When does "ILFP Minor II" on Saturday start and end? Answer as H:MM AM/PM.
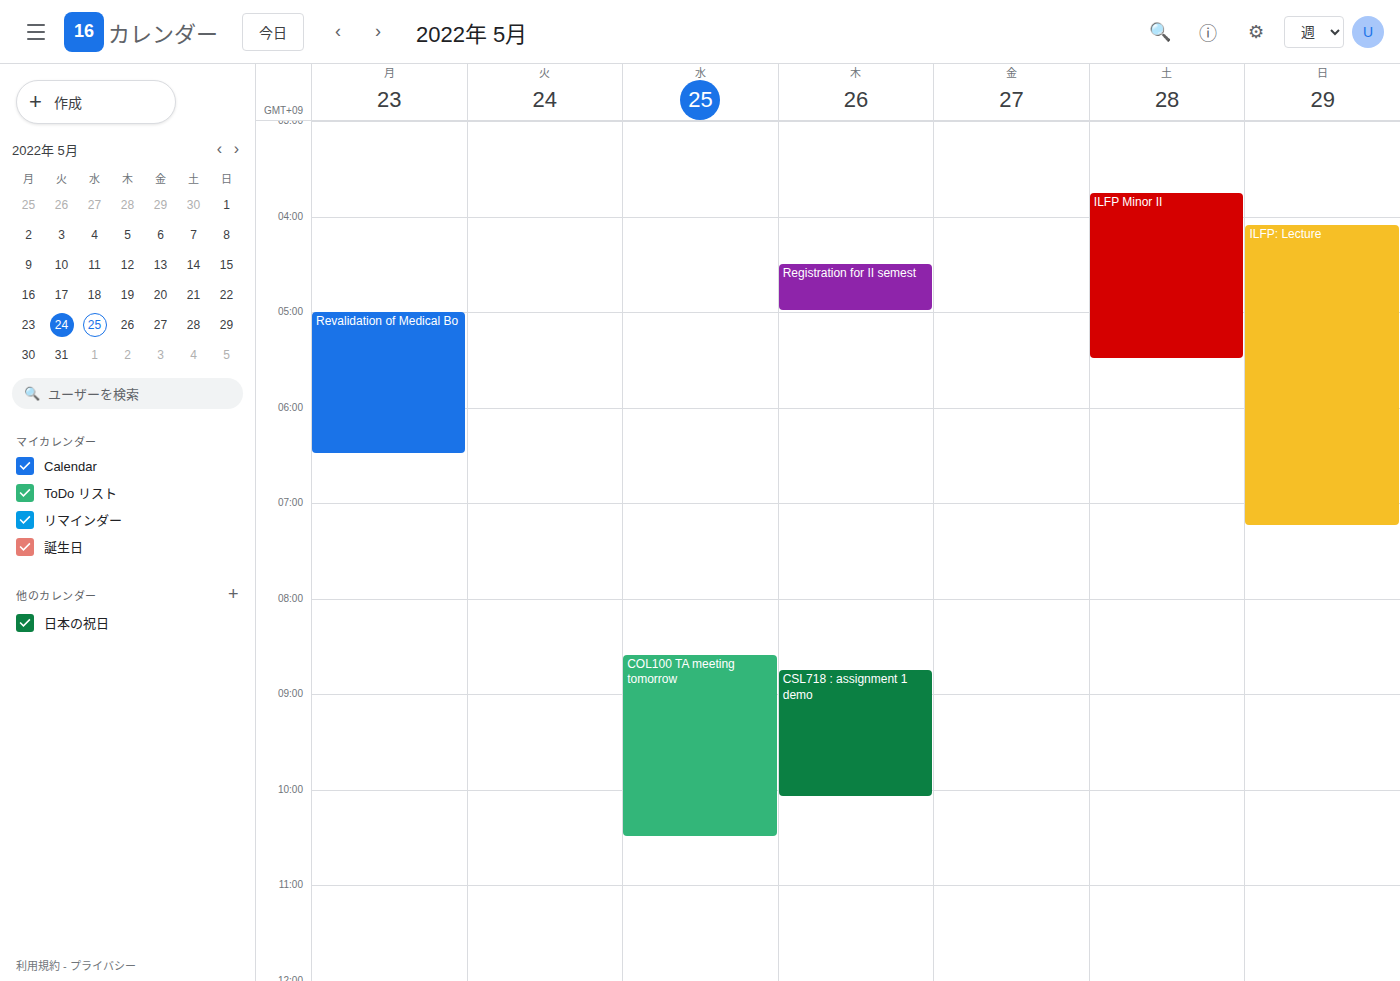
3:45 AM to 5:30 AM